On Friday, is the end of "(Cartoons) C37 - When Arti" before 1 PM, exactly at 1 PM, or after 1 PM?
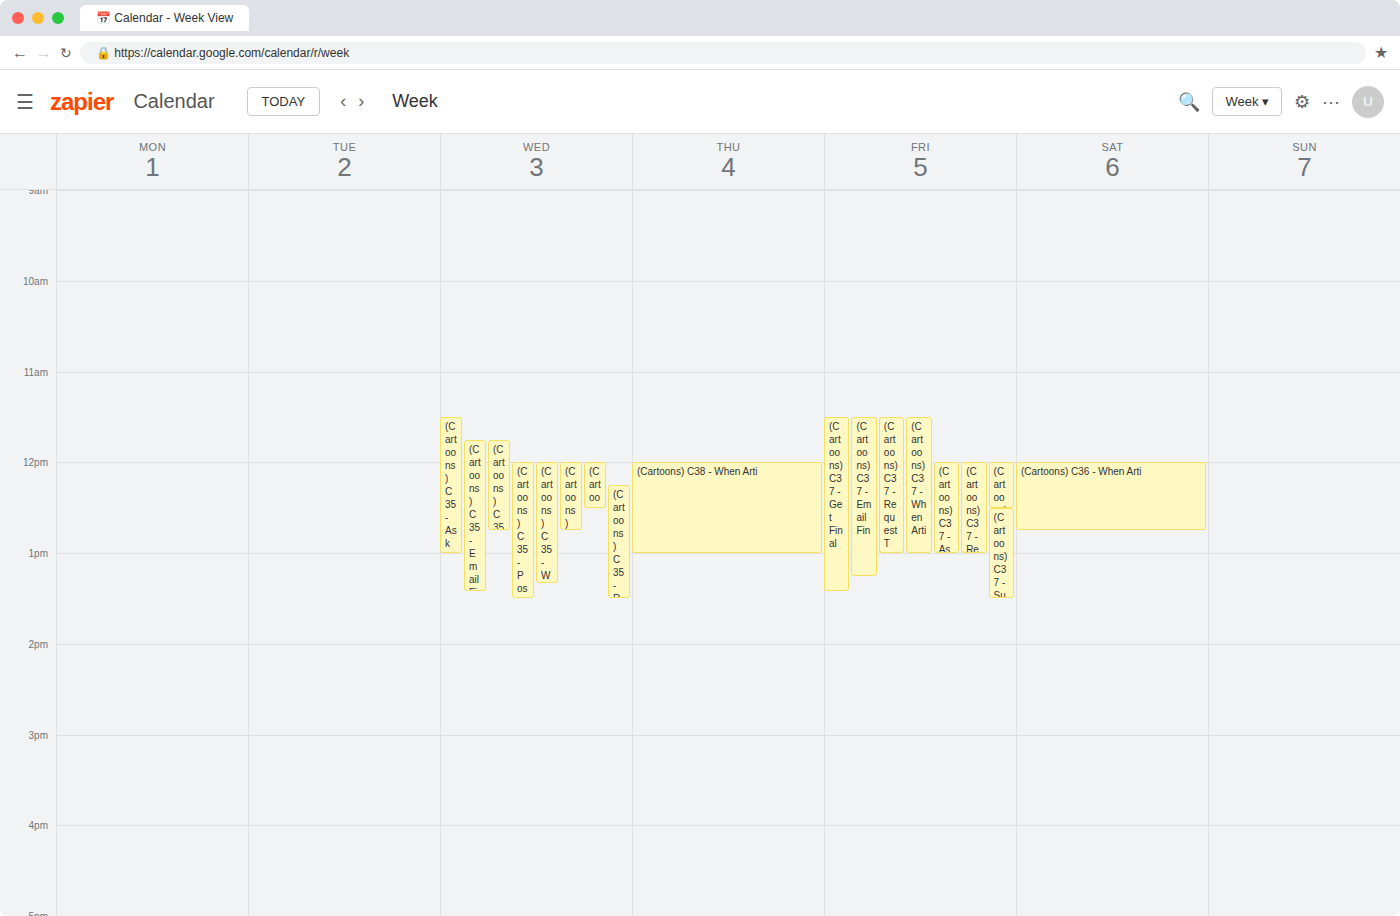
1:00 PM -- exactly at 1 PM, on the 1 PM line.